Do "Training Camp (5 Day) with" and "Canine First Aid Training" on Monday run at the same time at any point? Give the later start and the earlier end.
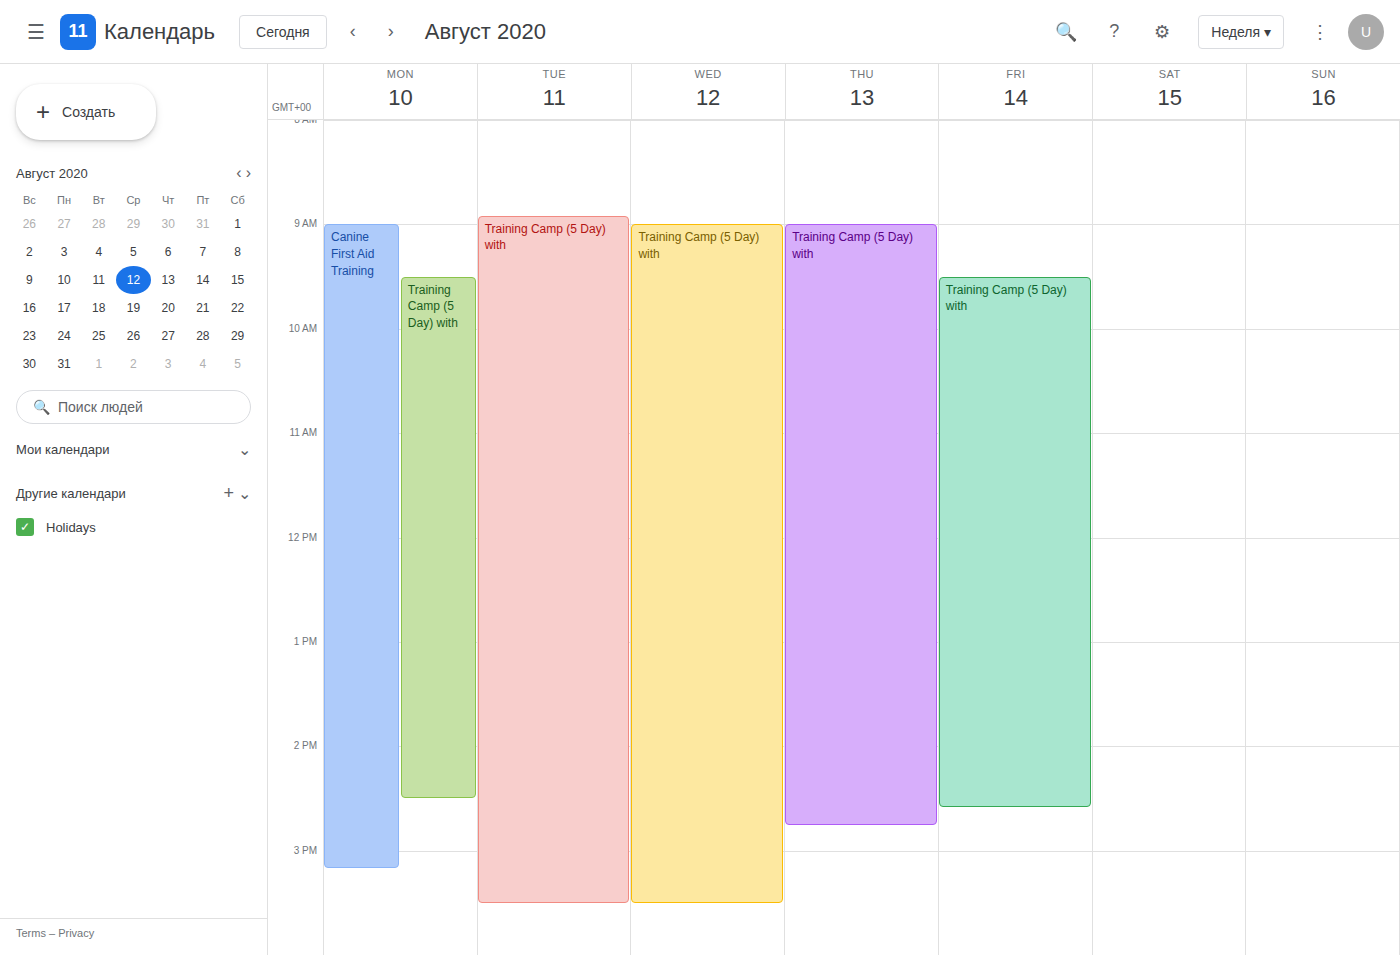
"Training Camp (5 Day) with" runs 9:30 AM to 2:30 PM, inside "Canine First Aid Training" -- they overlap.